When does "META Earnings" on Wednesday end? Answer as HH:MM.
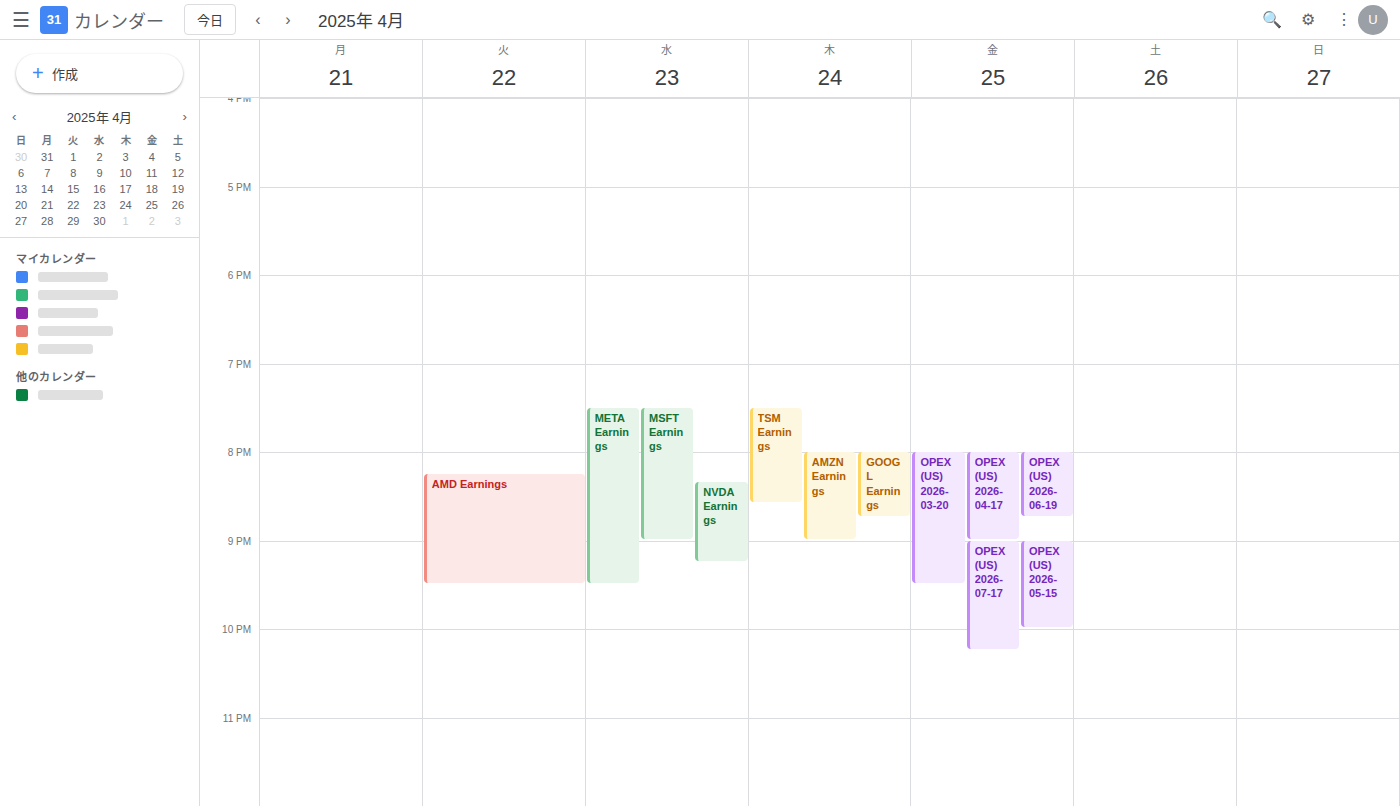
21:30